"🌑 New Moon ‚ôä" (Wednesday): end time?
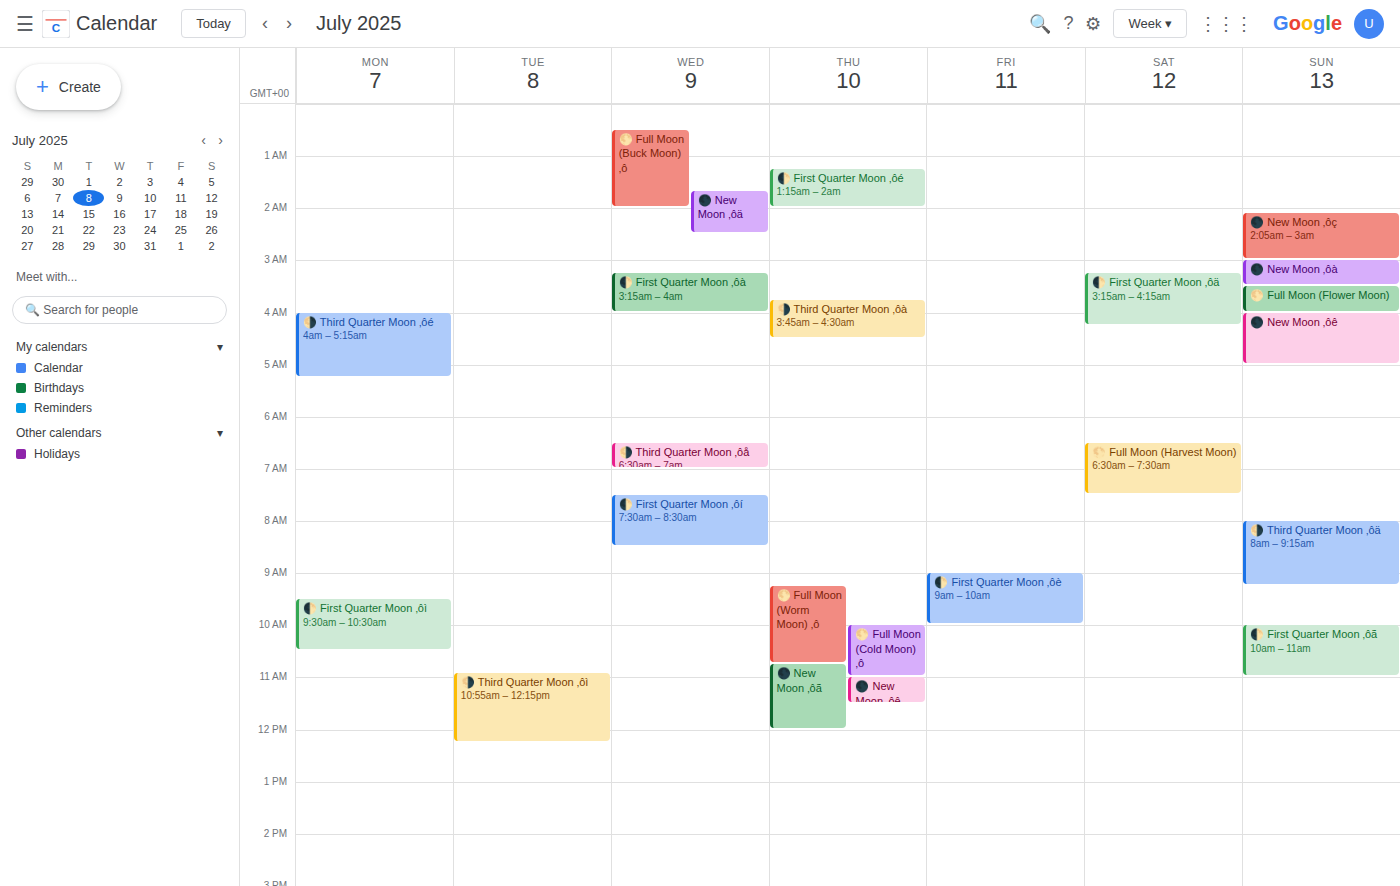
2:30 AM